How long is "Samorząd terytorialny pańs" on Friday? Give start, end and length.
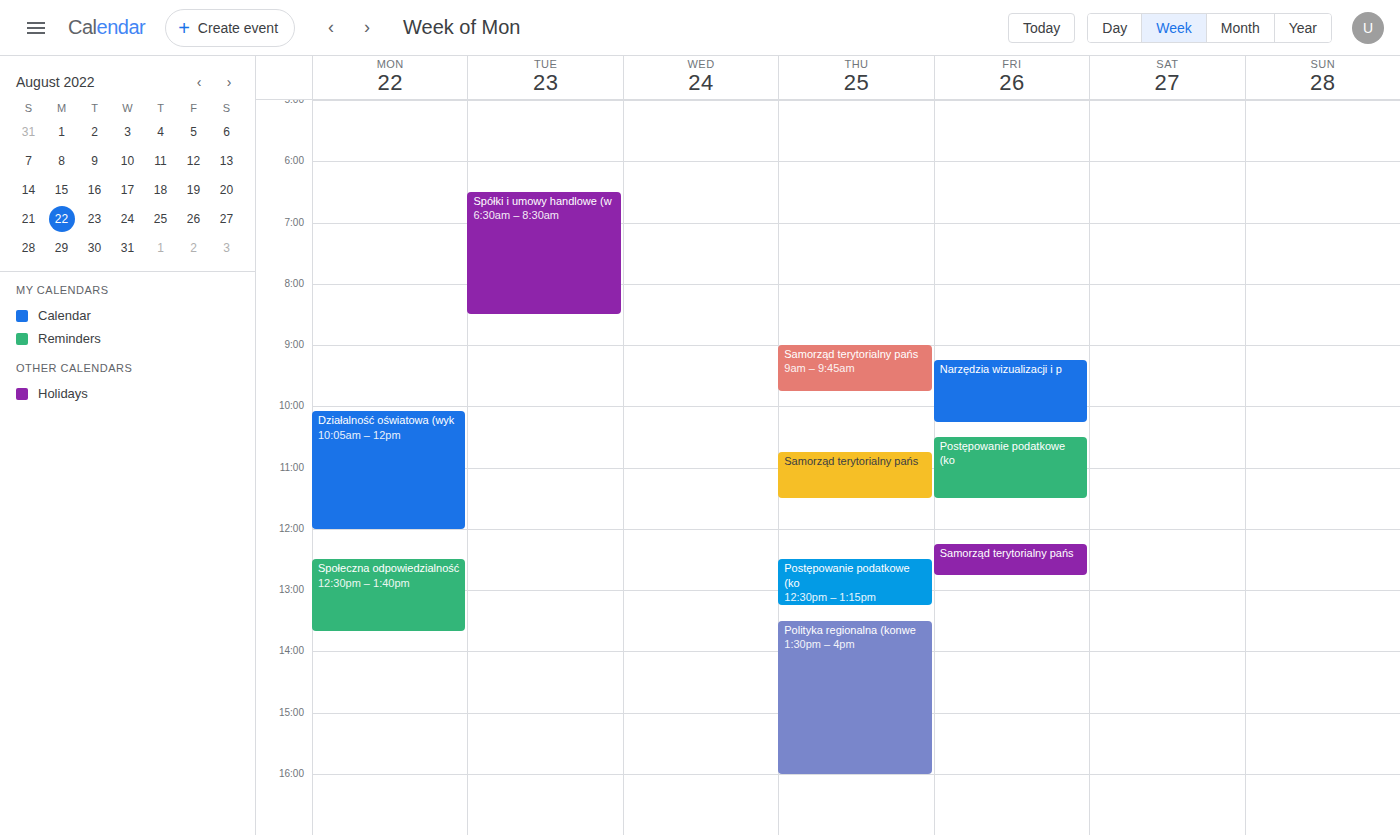
12:15 to 12:45, 30 minutes